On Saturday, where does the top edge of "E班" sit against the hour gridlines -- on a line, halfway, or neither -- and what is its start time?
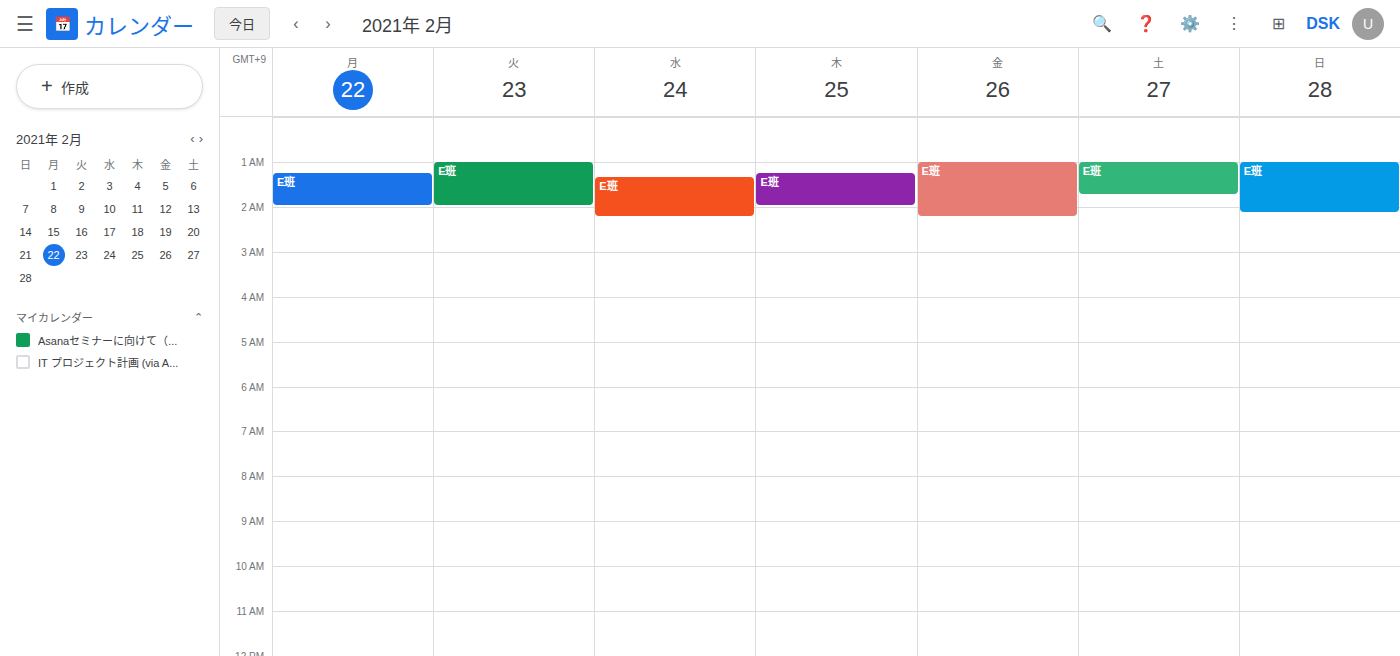
01:00 -- exactly on the 01:00 line.